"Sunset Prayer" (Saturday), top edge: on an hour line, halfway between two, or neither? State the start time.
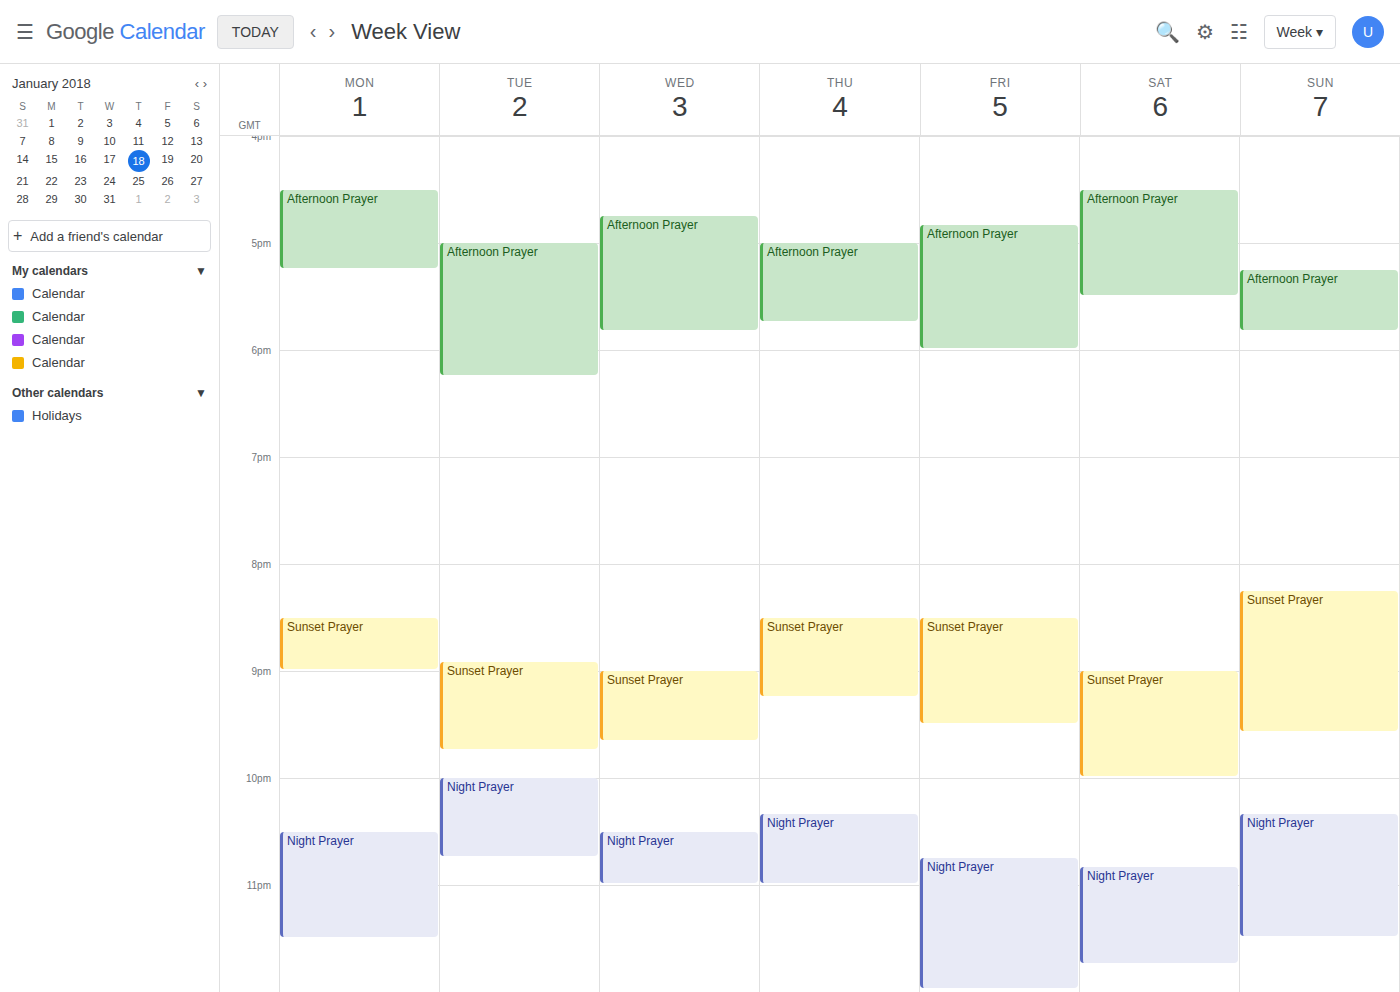
9:00 PM -- exactly on the 9 PM line.